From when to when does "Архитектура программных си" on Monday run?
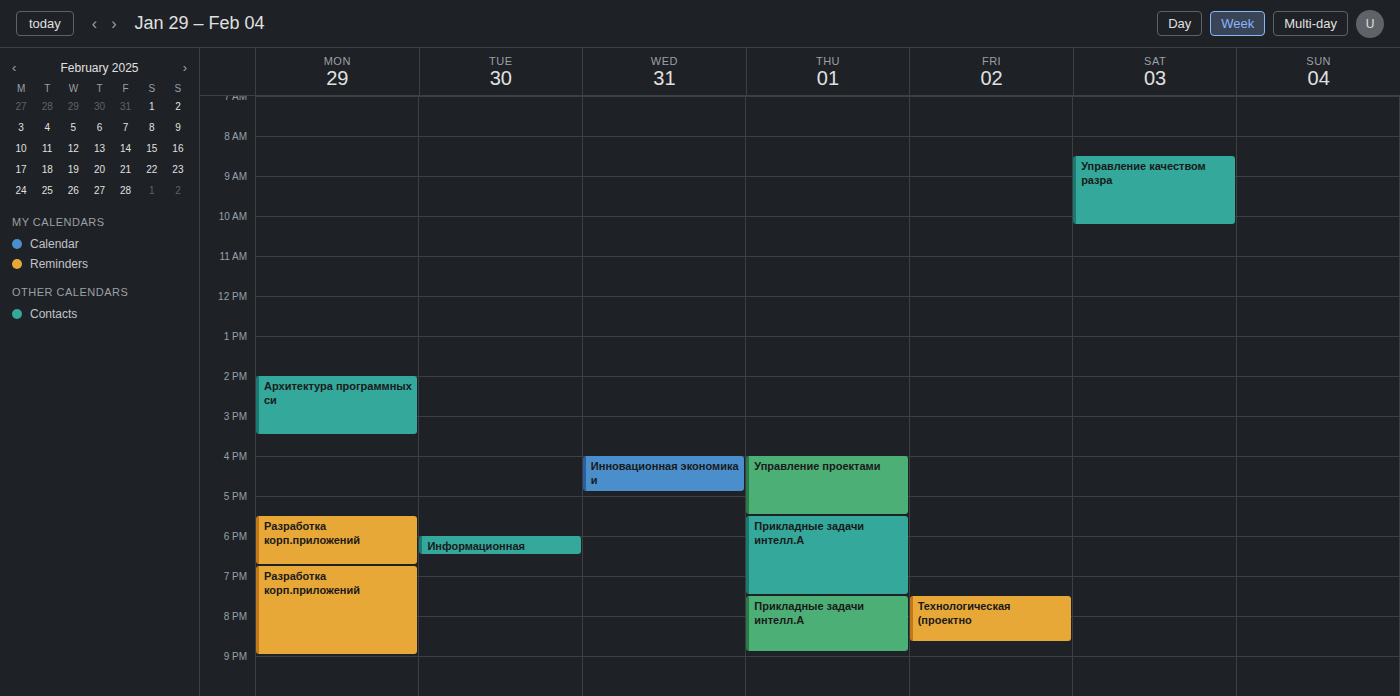
2:00 PM to 3:30 PM